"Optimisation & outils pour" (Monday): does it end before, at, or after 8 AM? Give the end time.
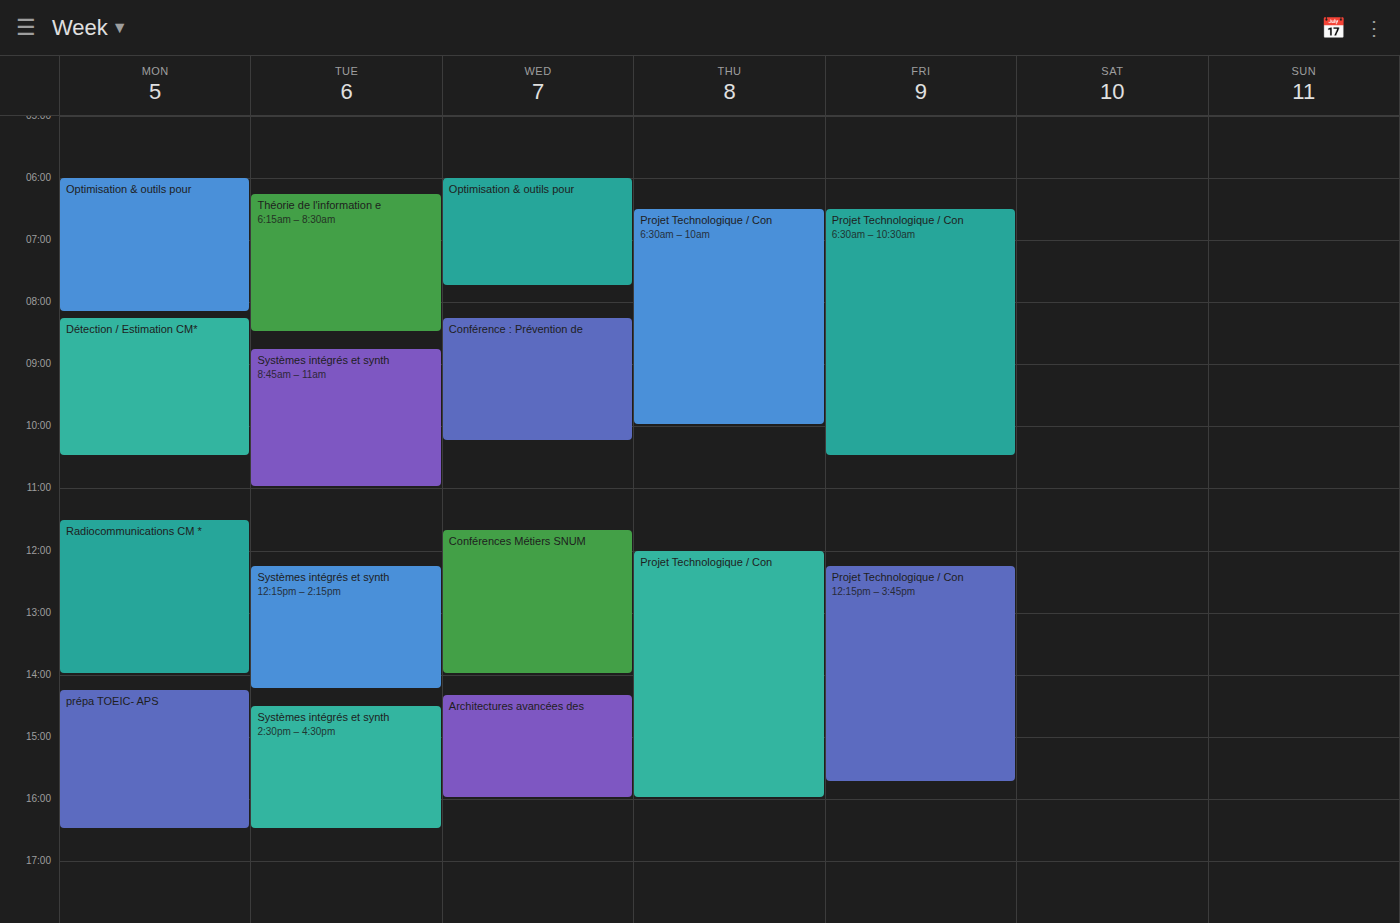
8:10 AM -- after 8 AM, 10 minutes below the 8 AM line.